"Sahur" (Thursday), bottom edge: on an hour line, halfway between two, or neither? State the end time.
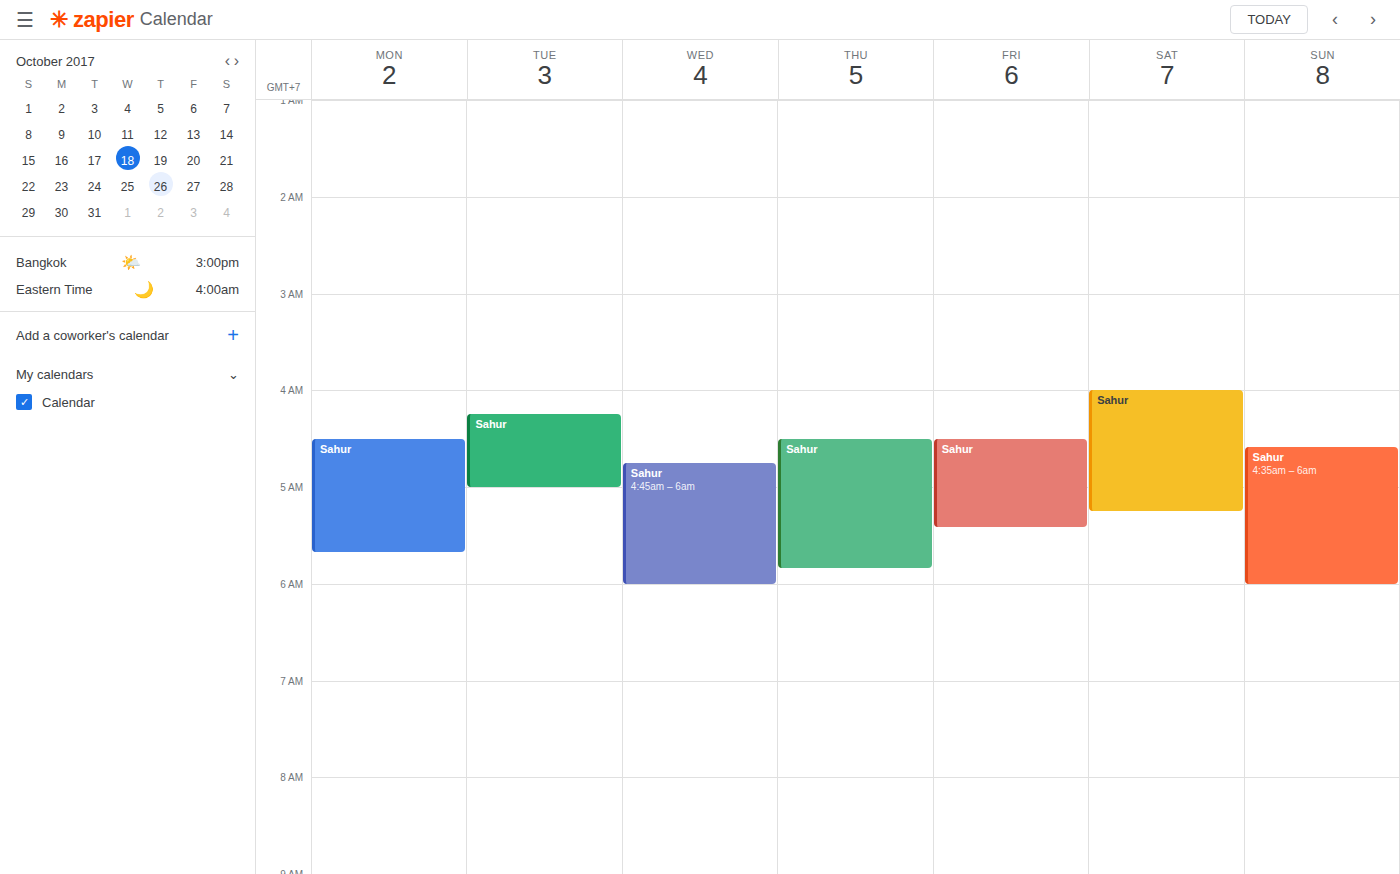
5:50 AM -- neither: 50 minutes below the 5 AM line and 10 minutes above the 6 AM line.